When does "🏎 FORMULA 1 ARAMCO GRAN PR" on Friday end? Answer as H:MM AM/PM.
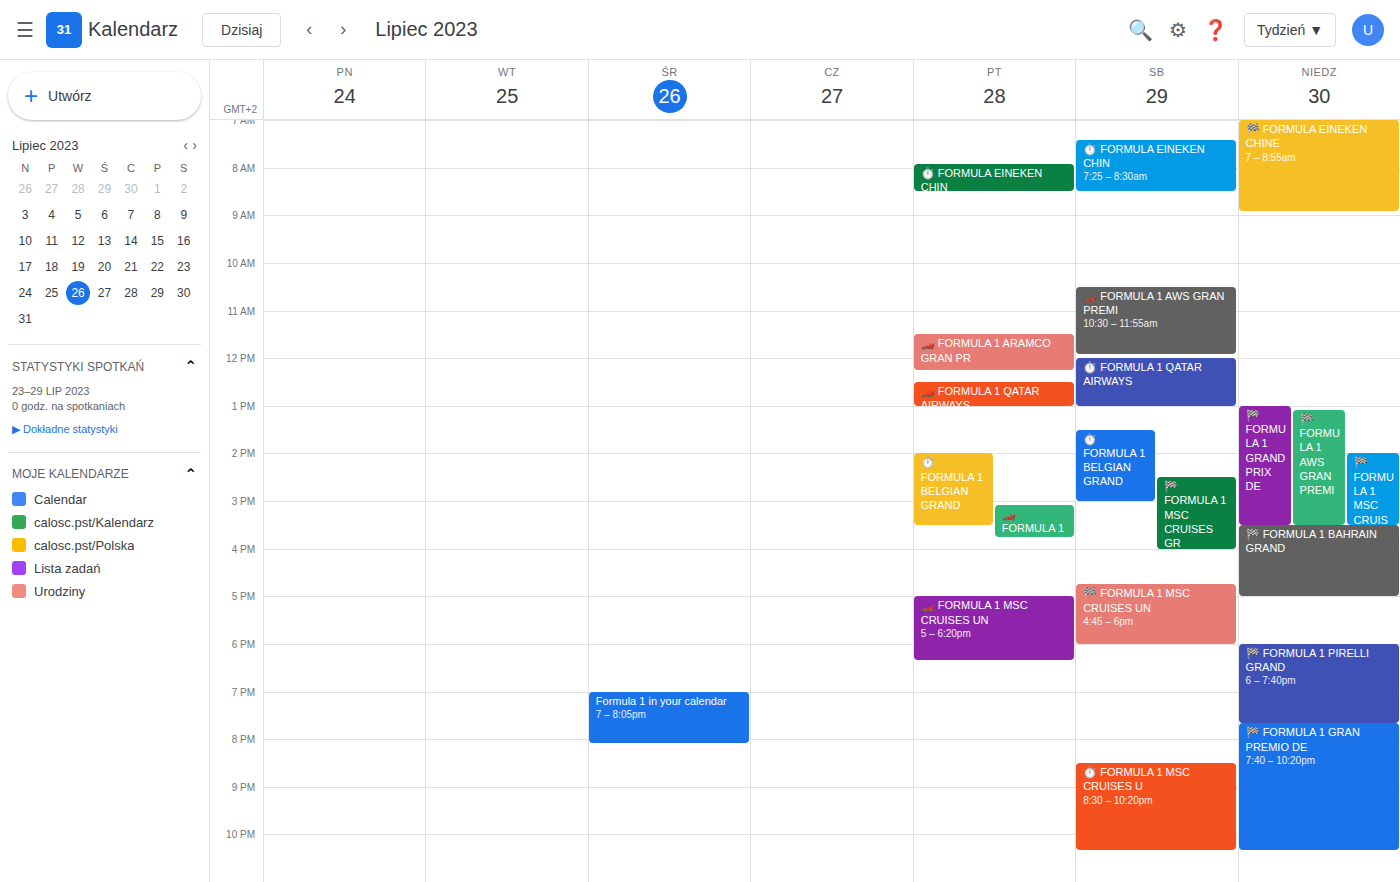
12:15 PM